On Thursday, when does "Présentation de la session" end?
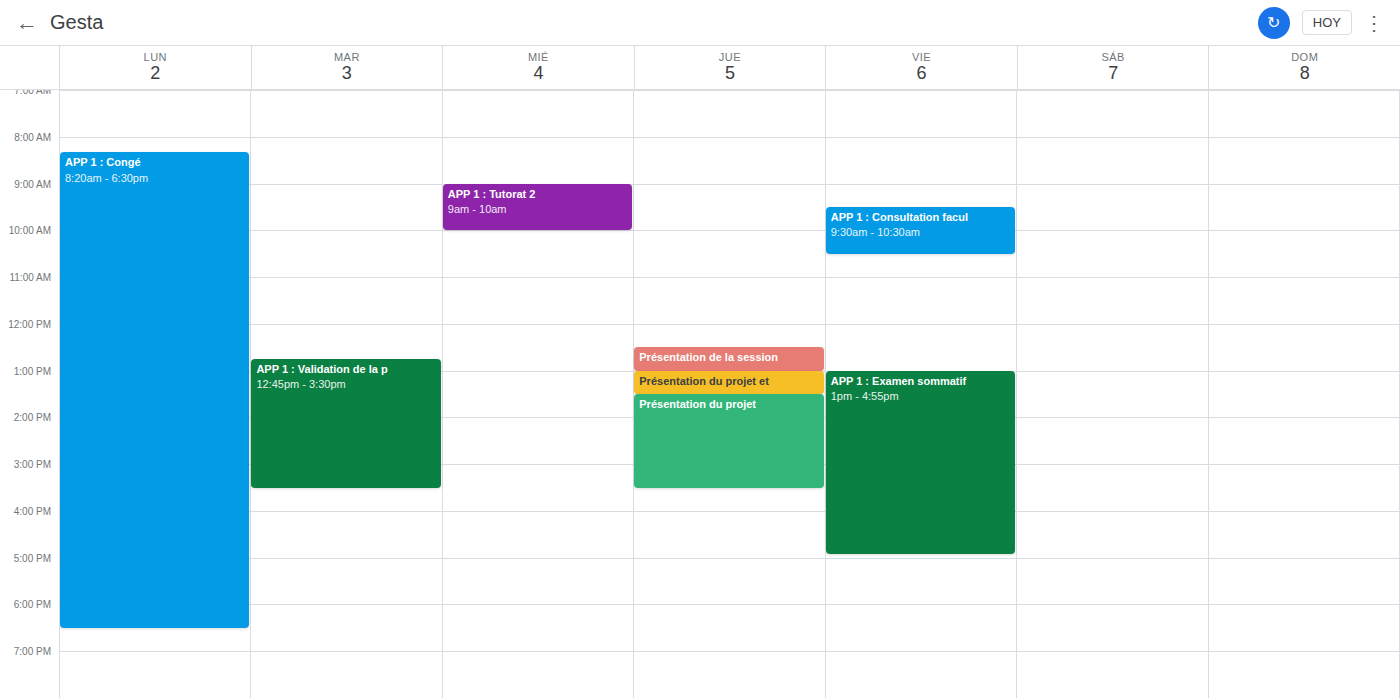
1:00 PM